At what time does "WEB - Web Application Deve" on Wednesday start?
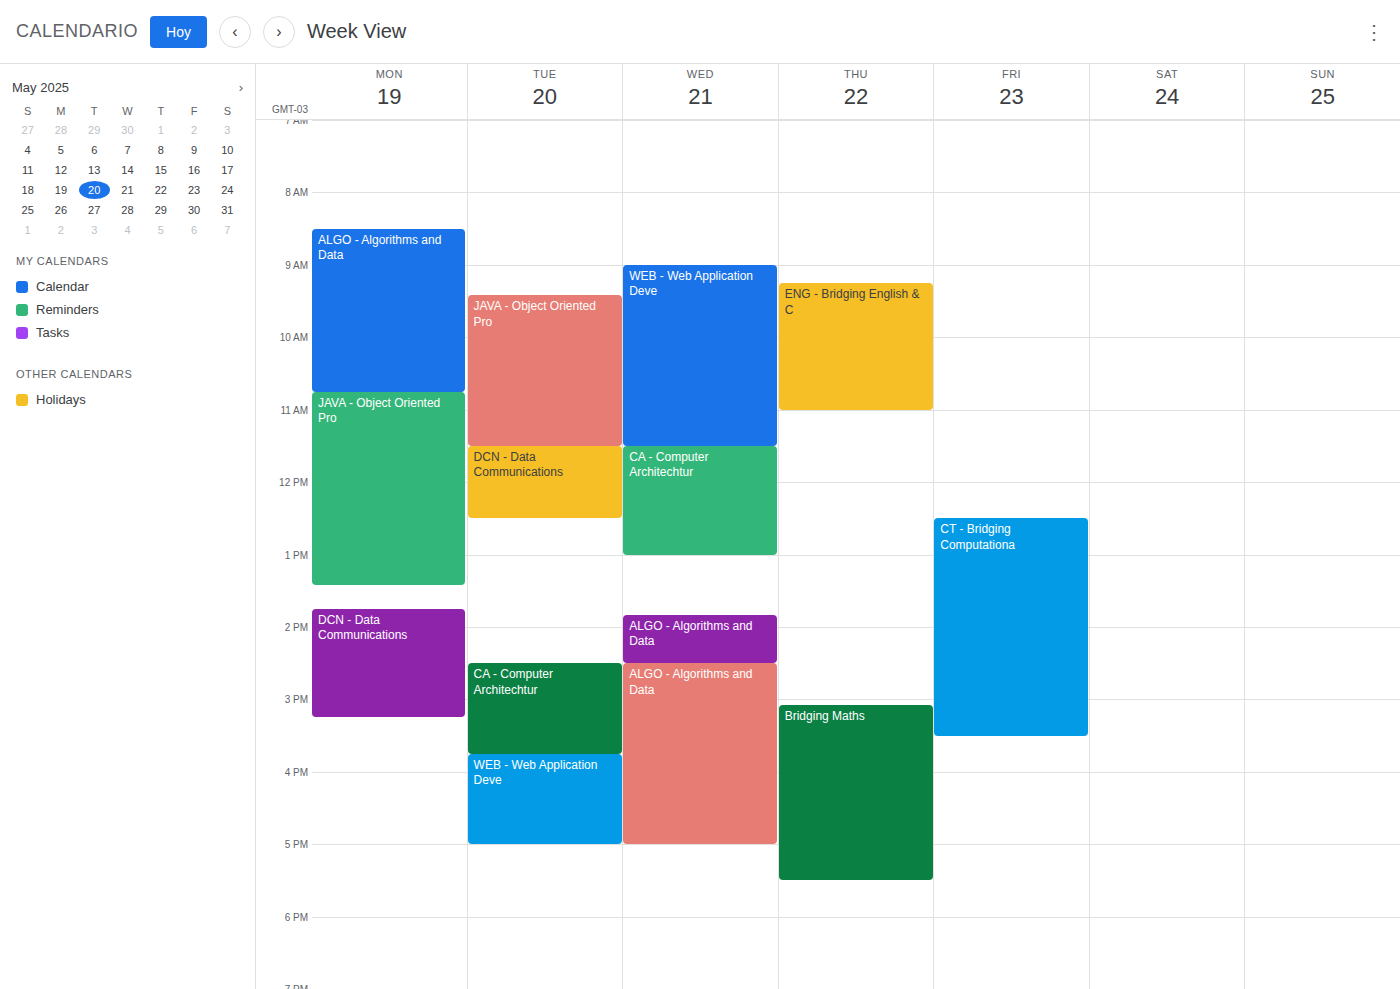
9:00 AM